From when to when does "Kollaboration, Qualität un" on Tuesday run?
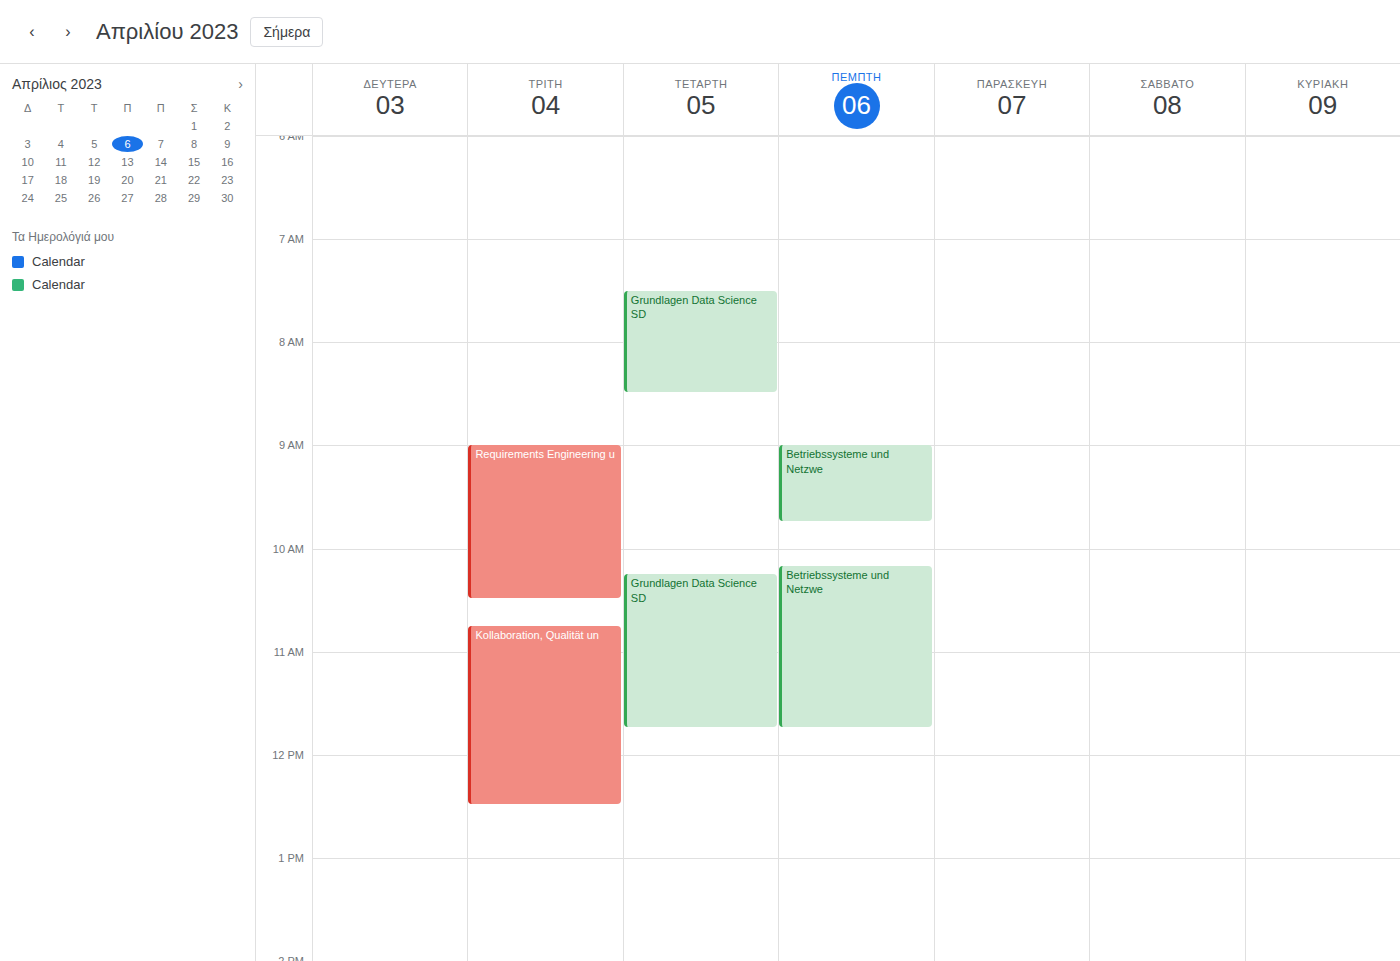
10:45 AM to 12:30 PM